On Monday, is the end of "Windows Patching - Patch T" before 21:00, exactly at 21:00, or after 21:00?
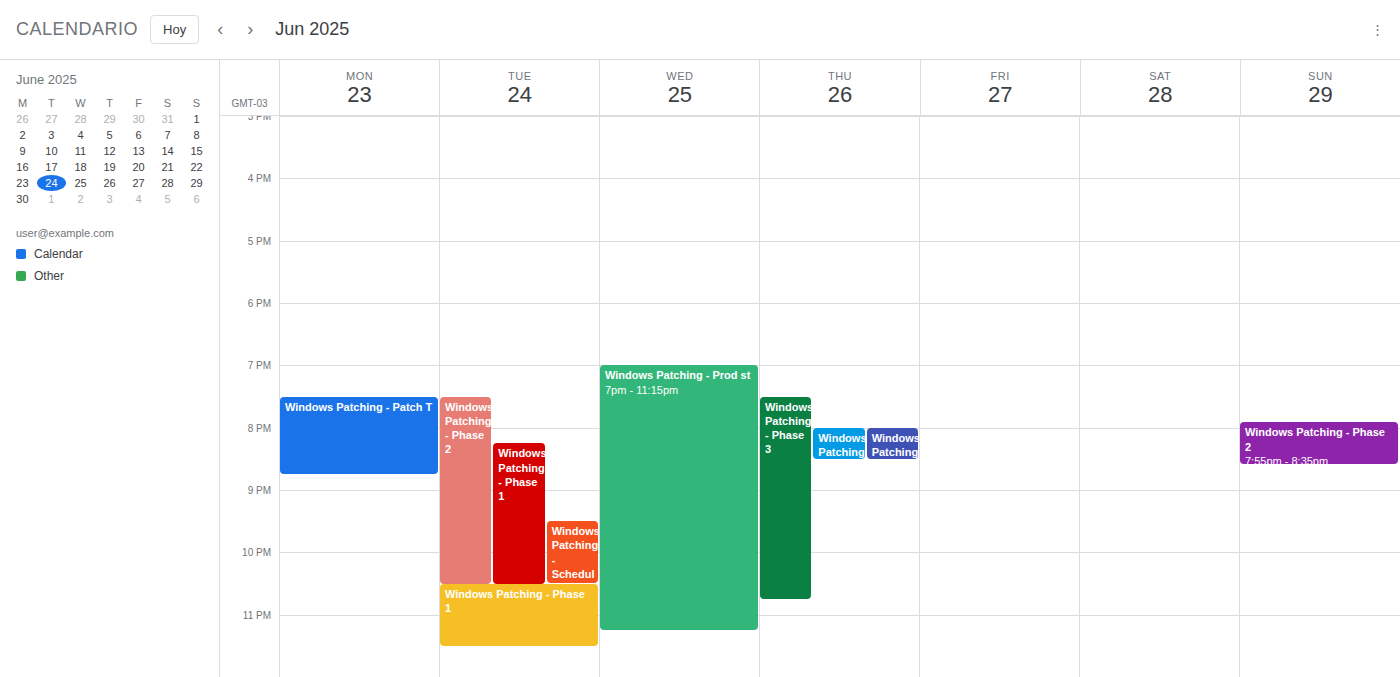
20:45 -- before 21:00, 15 minutes above the 21:00 line.